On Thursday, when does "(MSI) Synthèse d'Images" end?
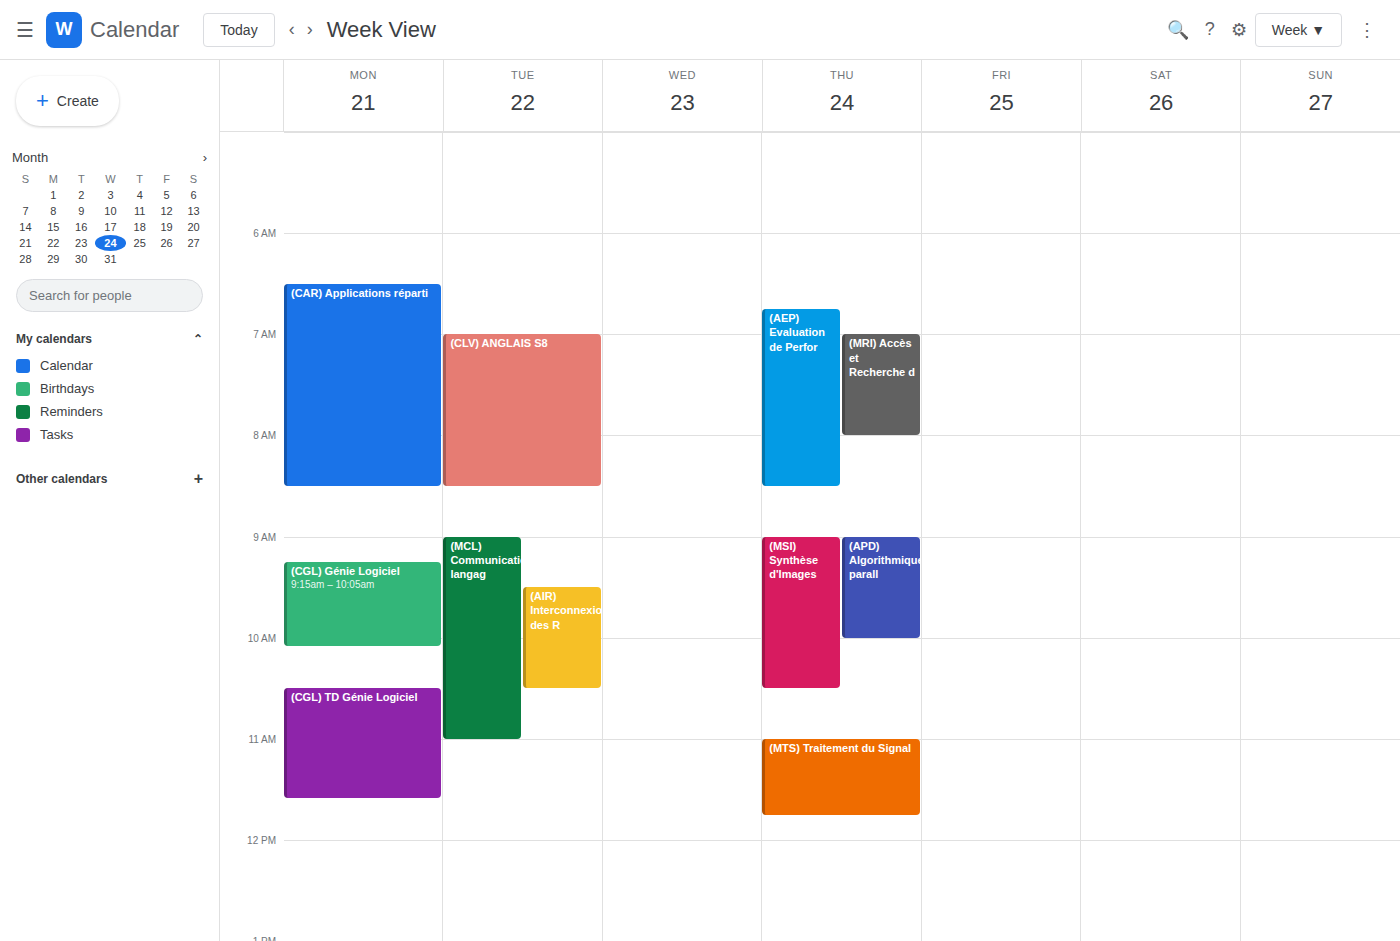
10:30 AM